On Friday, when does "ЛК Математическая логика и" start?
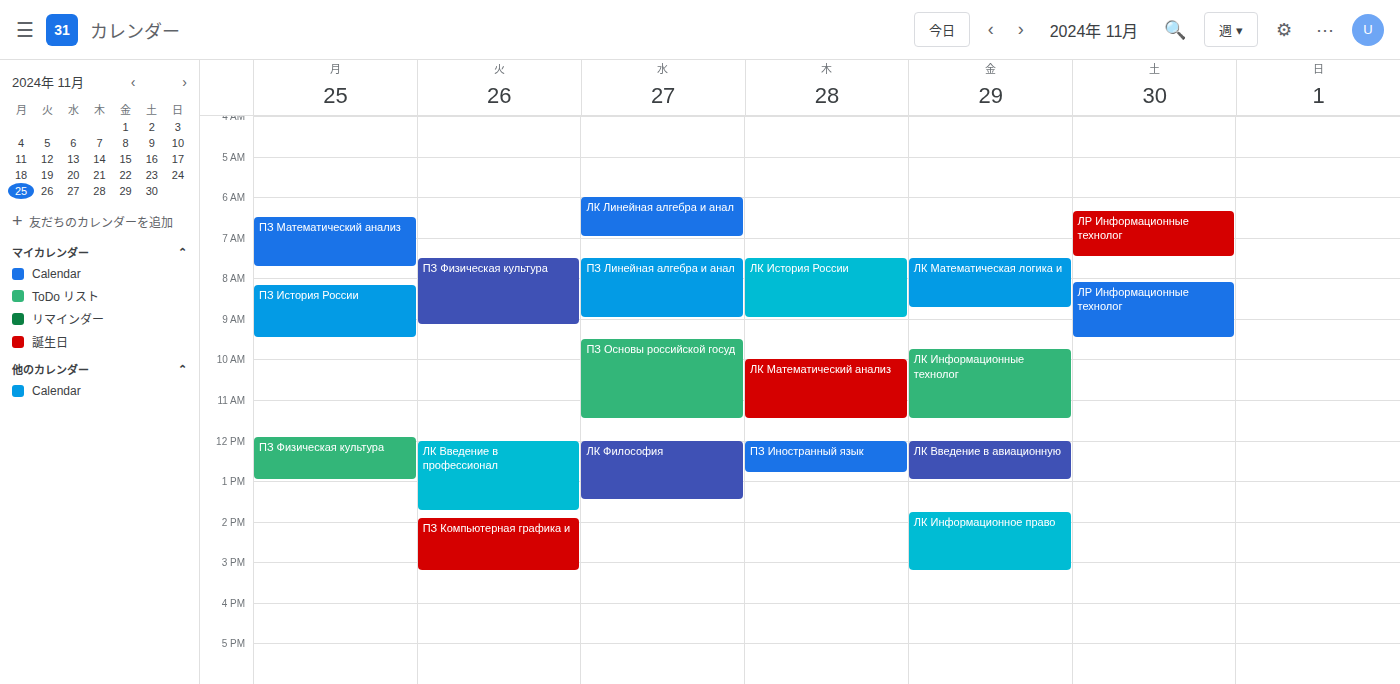
07:30